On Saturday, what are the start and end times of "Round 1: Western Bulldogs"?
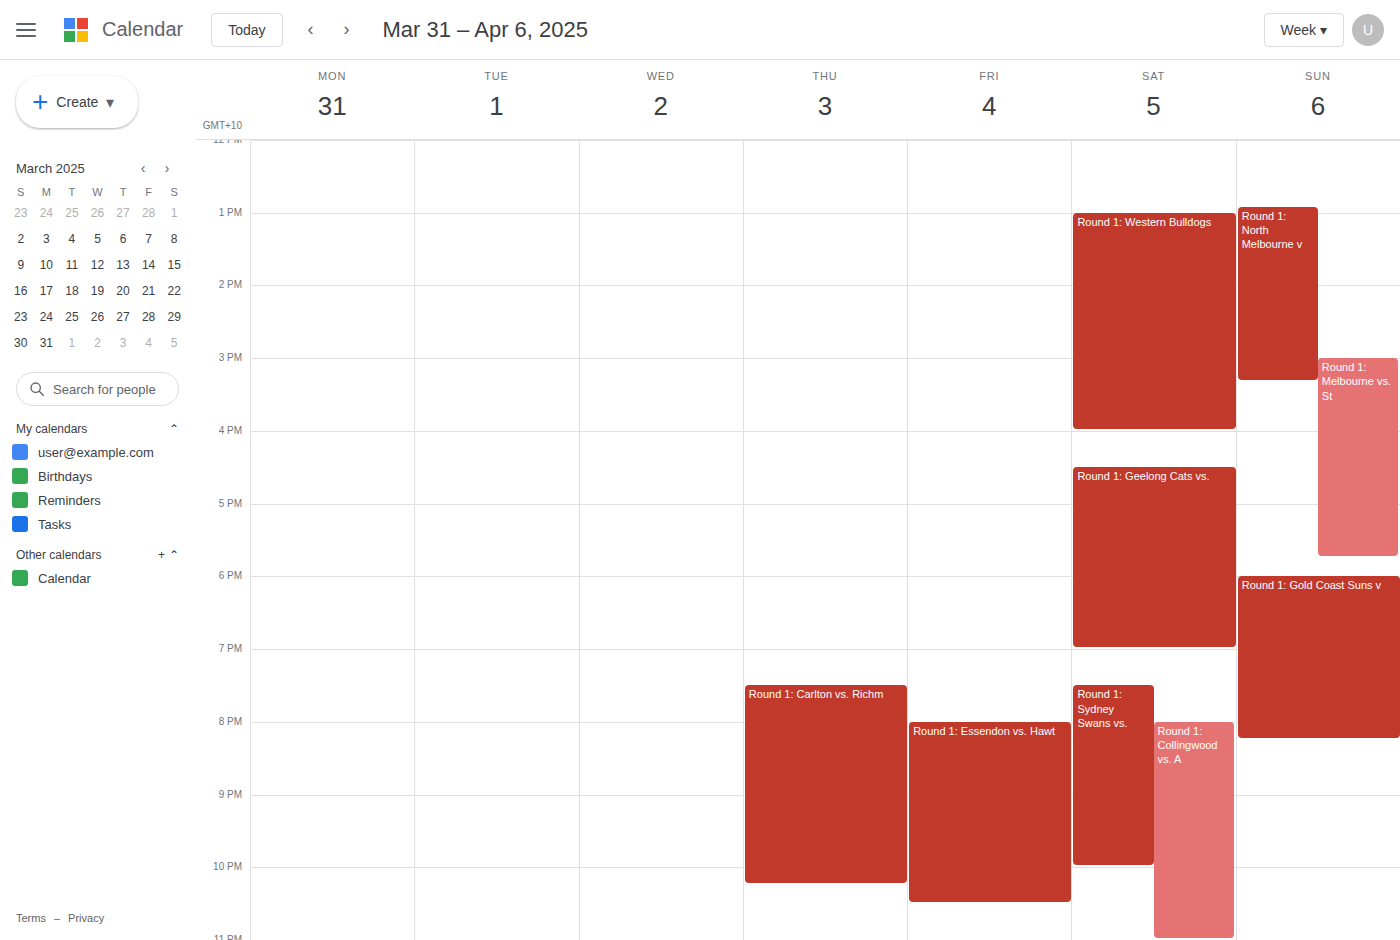
1:00 PM to 4:00 PM